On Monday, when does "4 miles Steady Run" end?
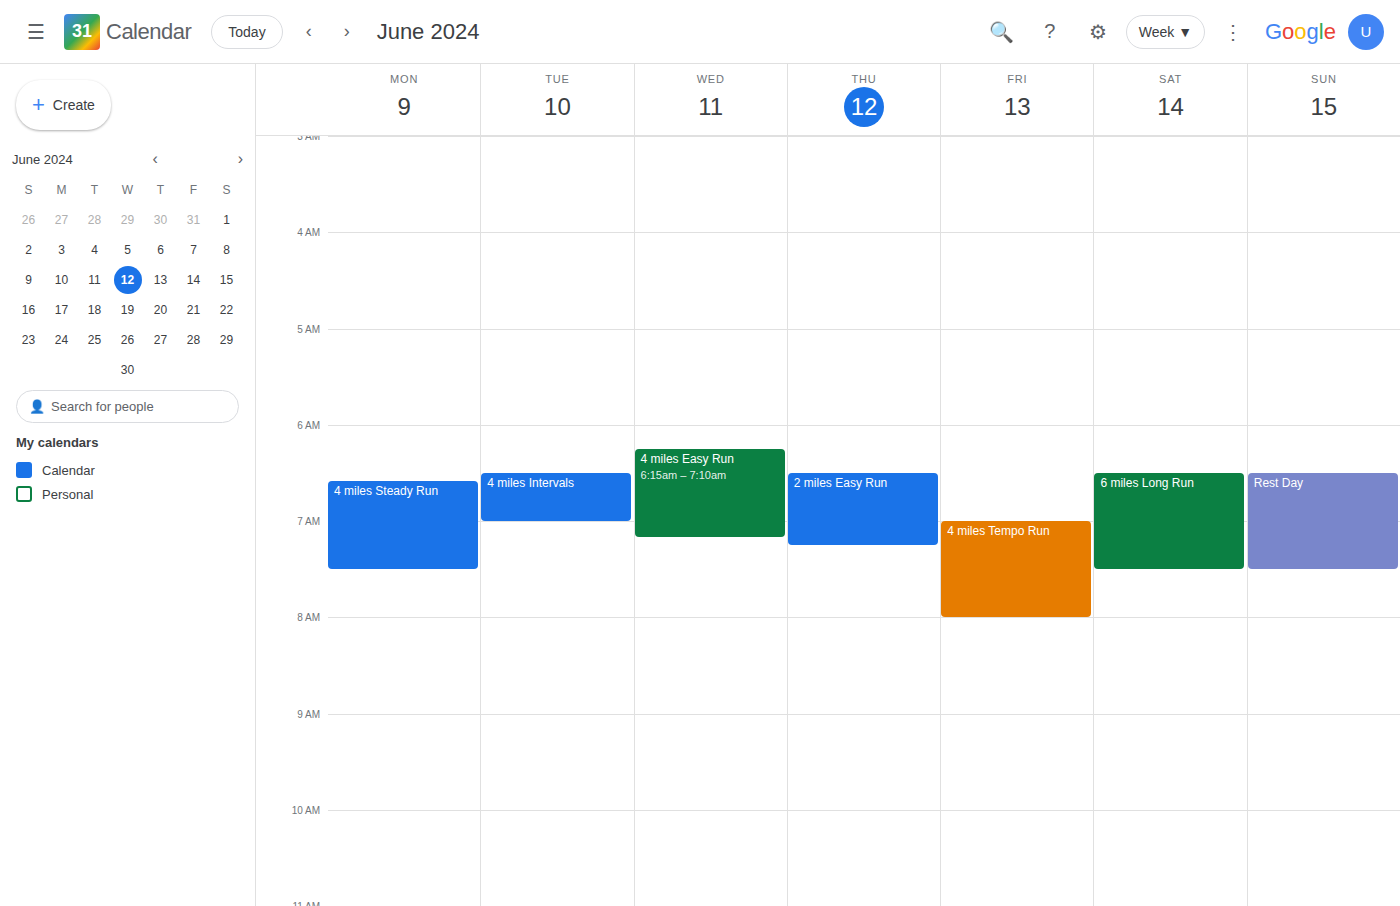
7:30 AM